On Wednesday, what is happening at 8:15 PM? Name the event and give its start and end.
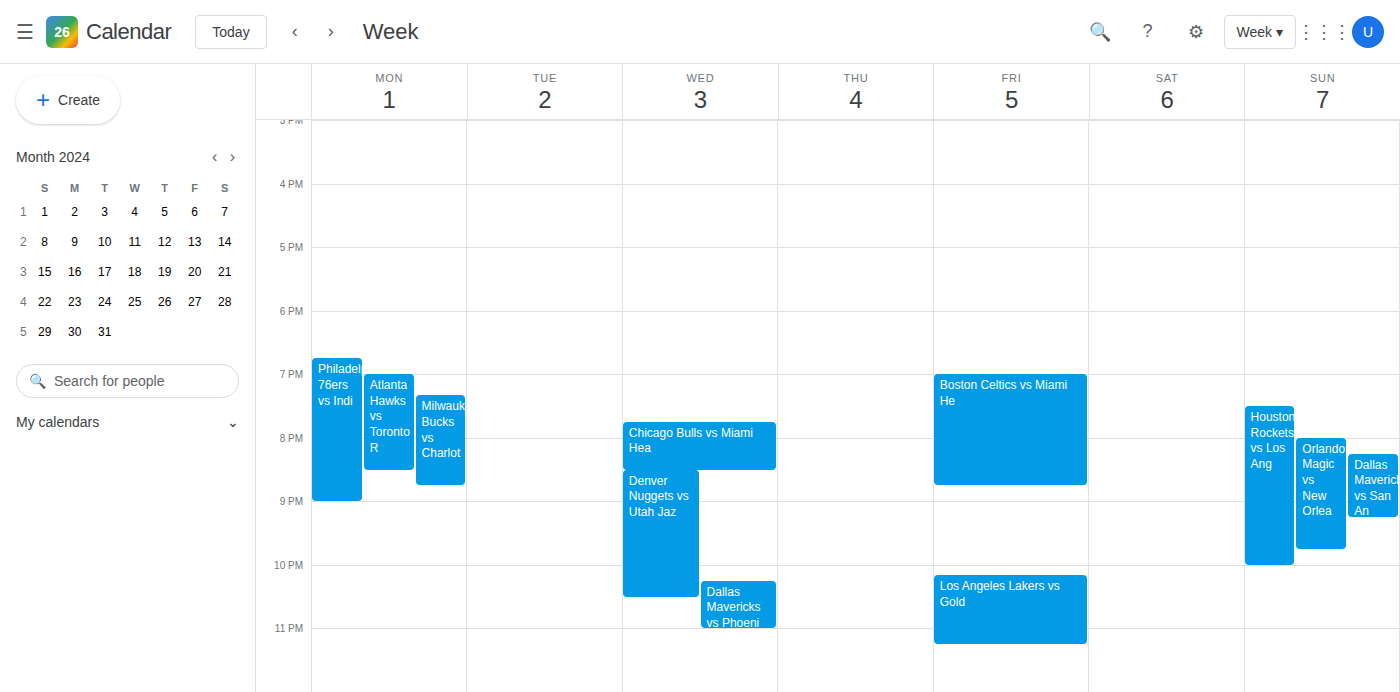
"Chicago Bulls vs Miami Hea", 7:45 PM to 8:30 PM